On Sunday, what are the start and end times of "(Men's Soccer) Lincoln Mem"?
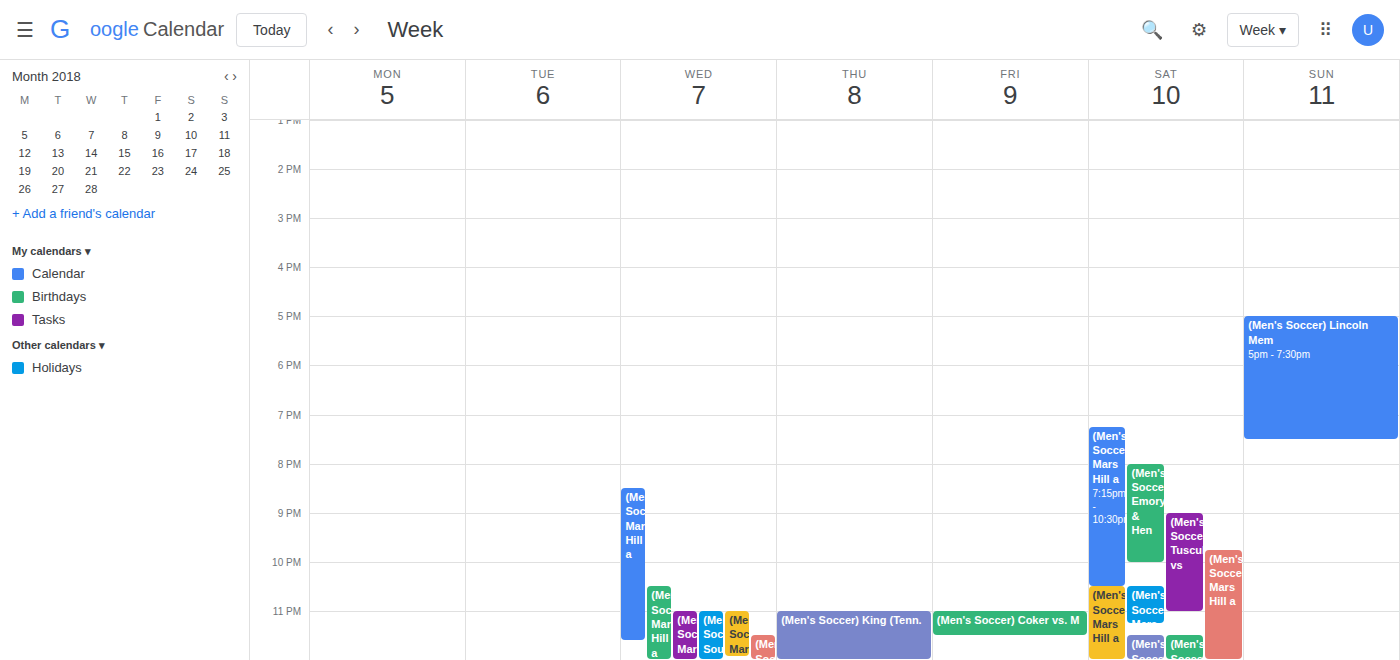
5:00 PM to 7:30 PM